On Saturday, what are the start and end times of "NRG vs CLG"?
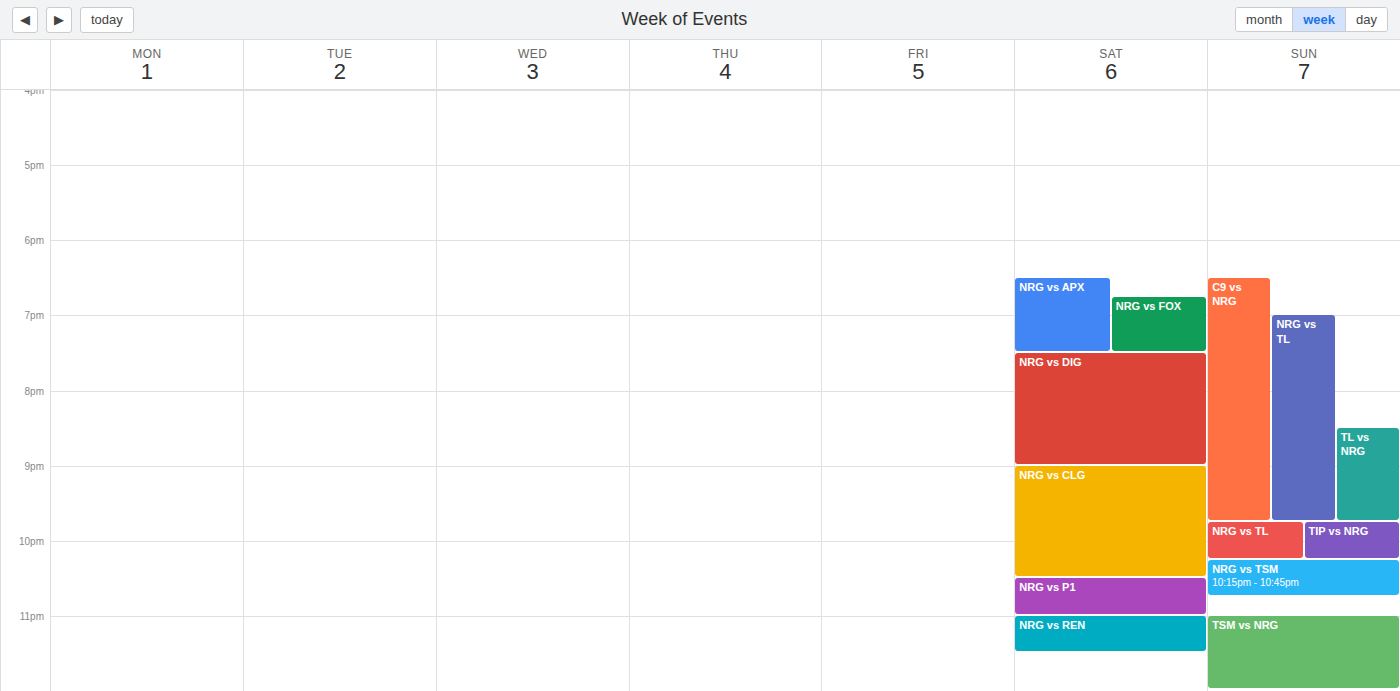
9:00 PM to 10:30 PM